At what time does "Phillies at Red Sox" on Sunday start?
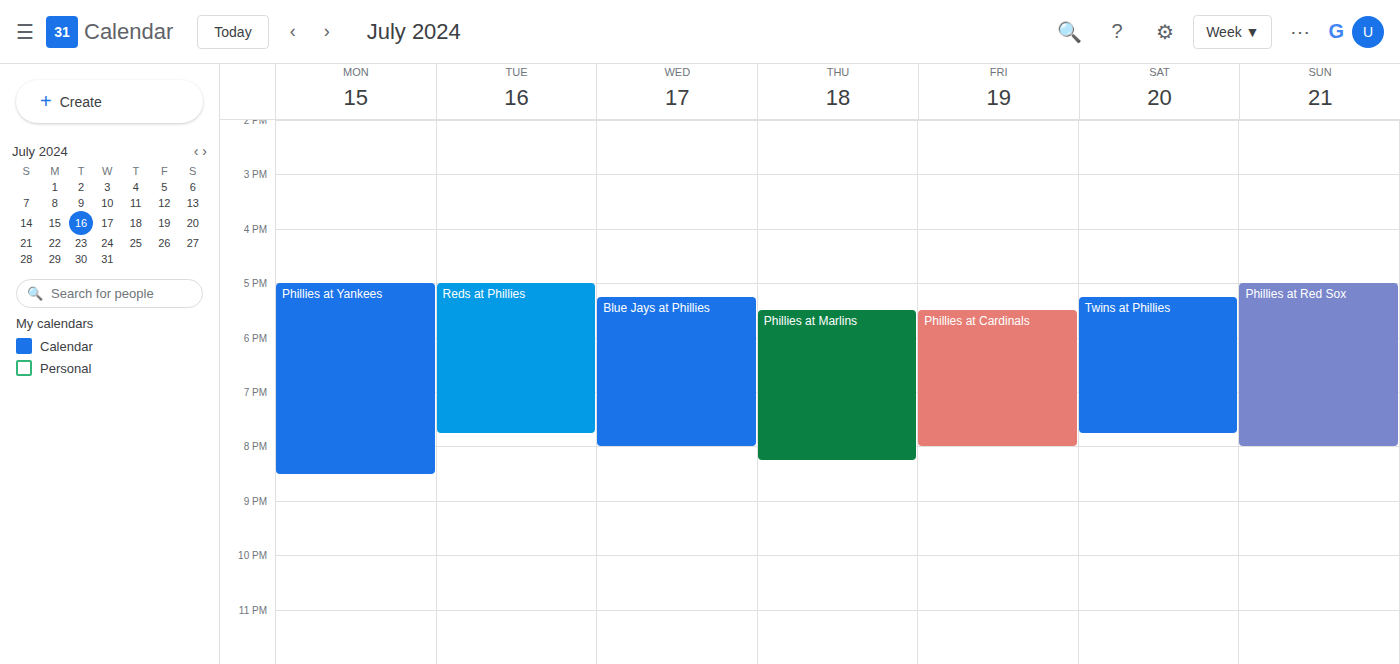
5:00 PM